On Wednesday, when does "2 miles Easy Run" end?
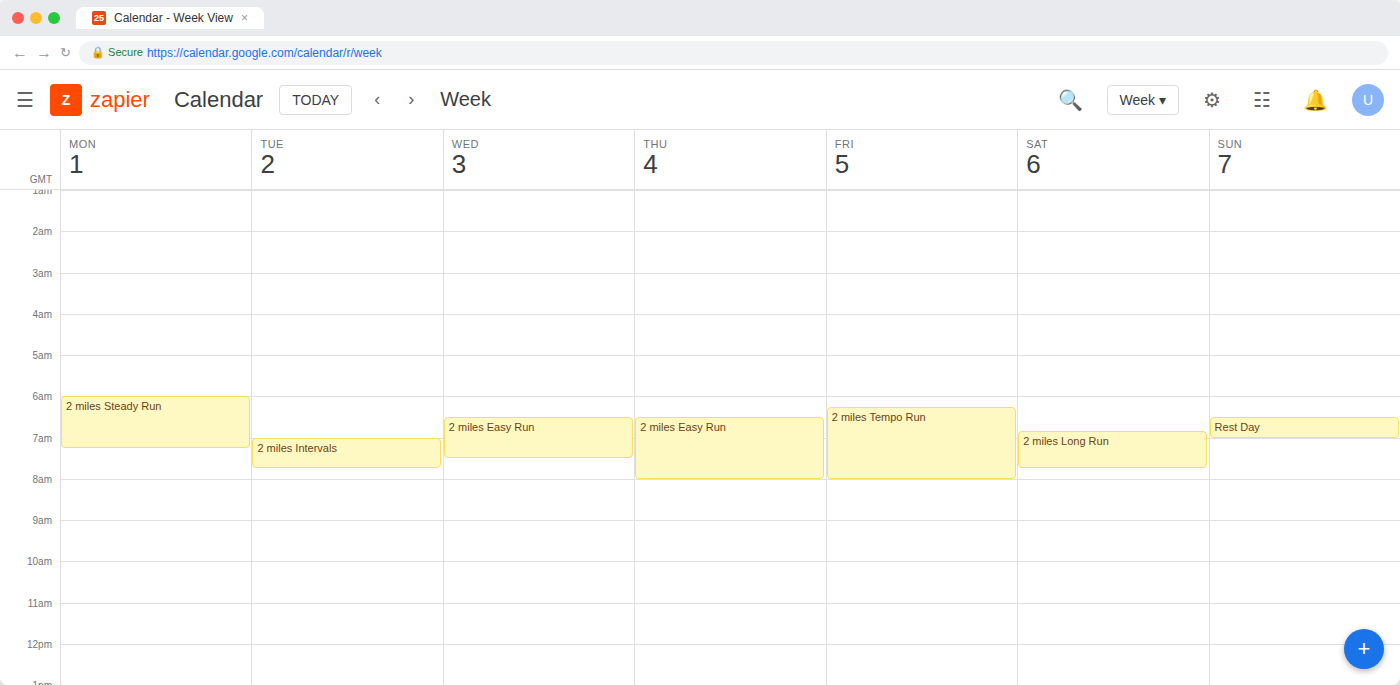
7:30 AM